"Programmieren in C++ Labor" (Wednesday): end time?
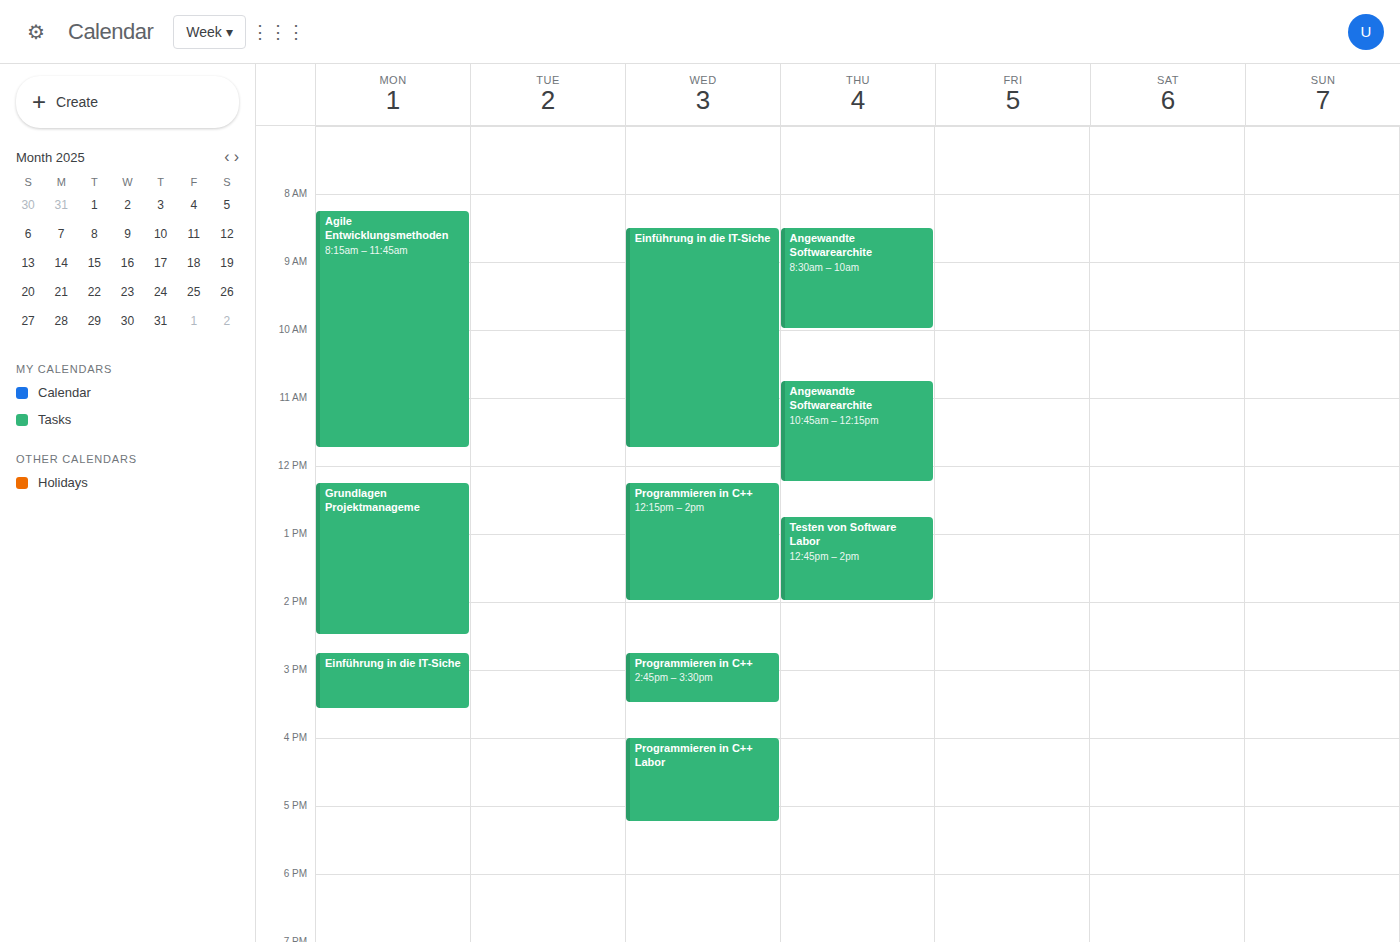
5:15 PM